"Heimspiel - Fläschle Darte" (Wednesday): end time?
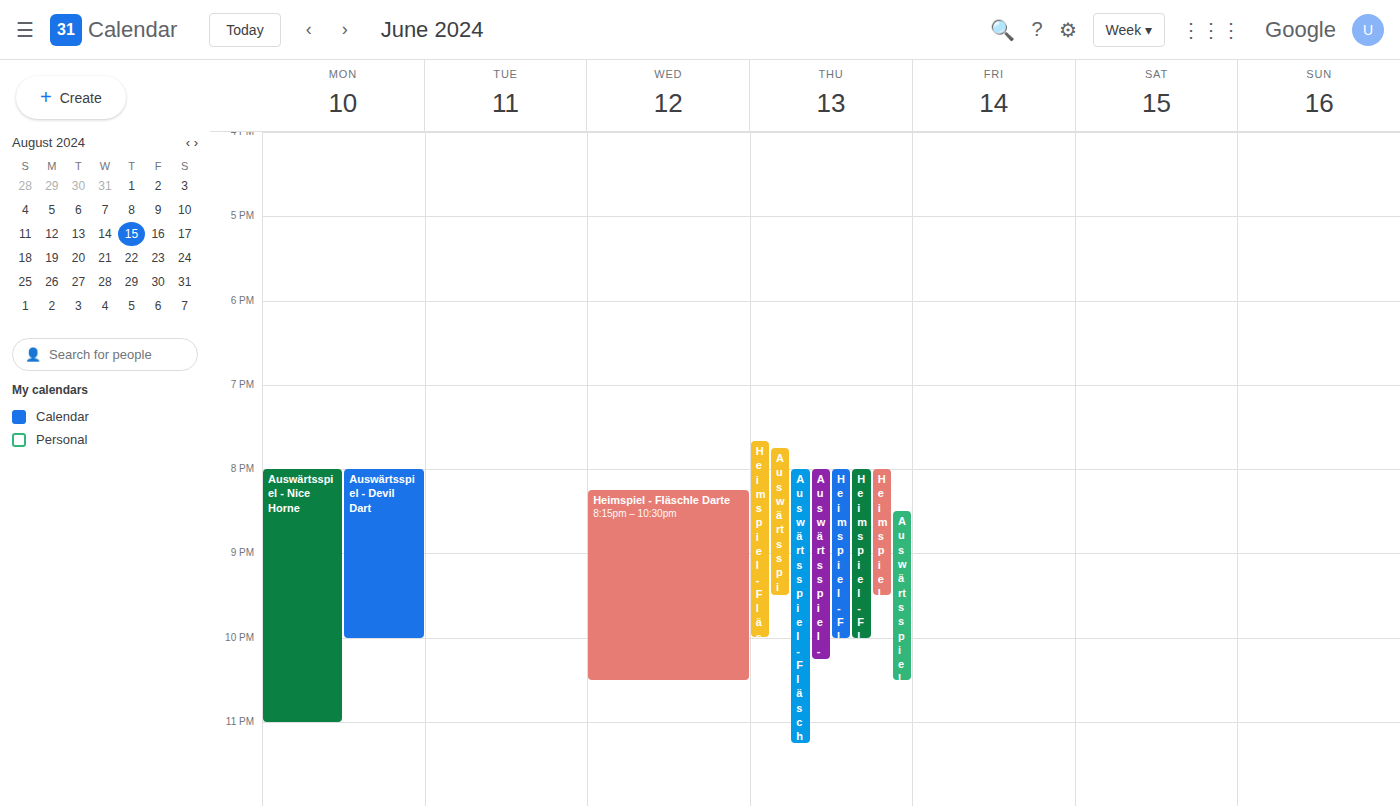
10:30 PM